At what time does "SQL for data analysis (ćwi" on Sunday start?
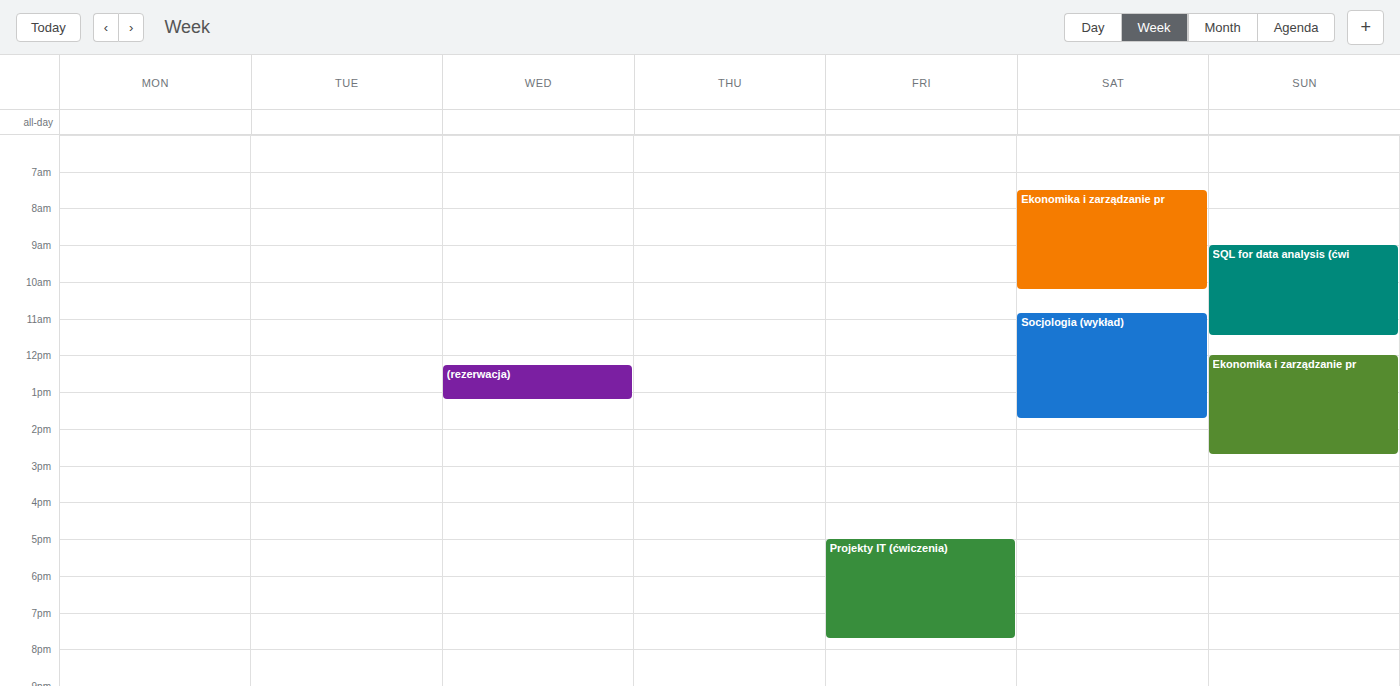
9:00 AM